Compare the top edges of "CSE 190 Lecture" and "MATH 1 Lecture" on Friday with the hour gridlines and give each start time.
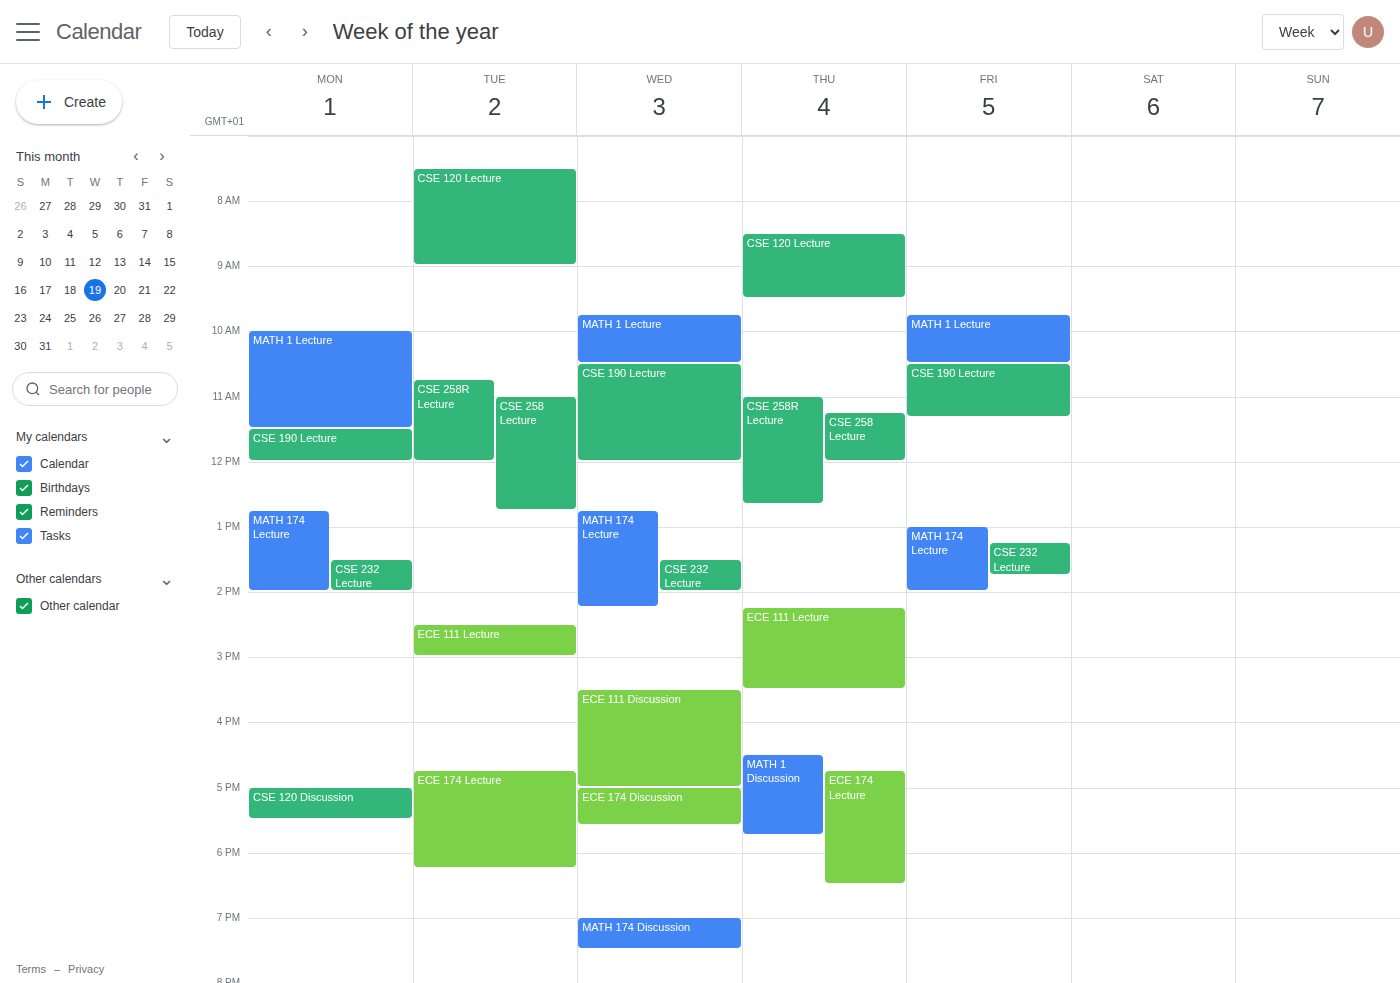
"CSE 190 Lecture": 10:30 AM, halfway between the 10 AM and 11 AM lines. "MATH 1 Lecture": 9:45 AM, neither: three quarters of the way from the 9 AM line to the 10 AM line.